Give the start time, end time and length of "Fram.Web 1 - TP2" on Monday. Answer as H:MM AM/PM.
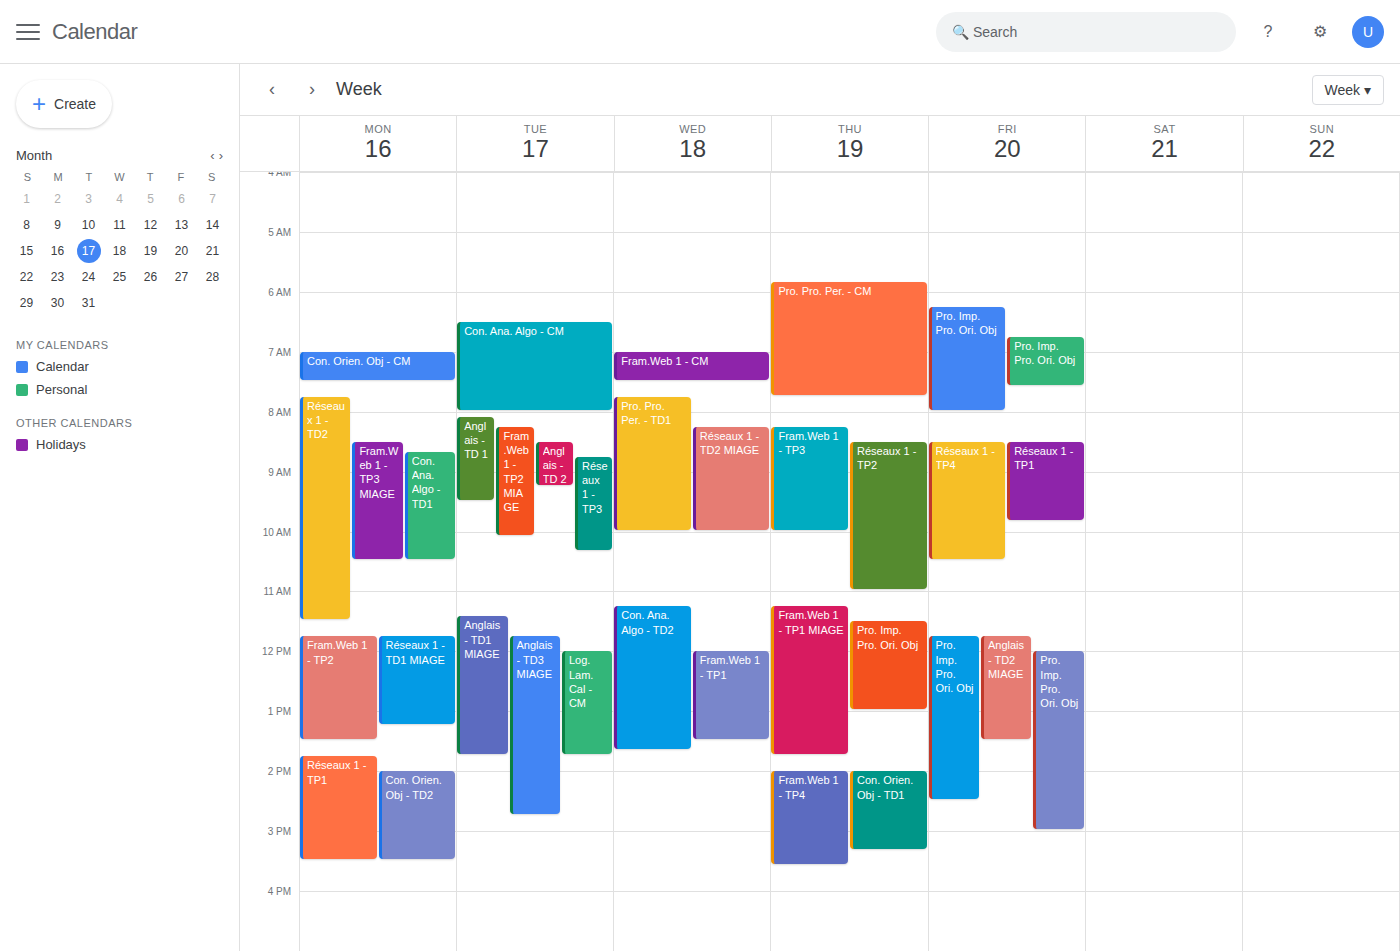
11:45 AM to 1:30 PM, 1 hour 45 minutes